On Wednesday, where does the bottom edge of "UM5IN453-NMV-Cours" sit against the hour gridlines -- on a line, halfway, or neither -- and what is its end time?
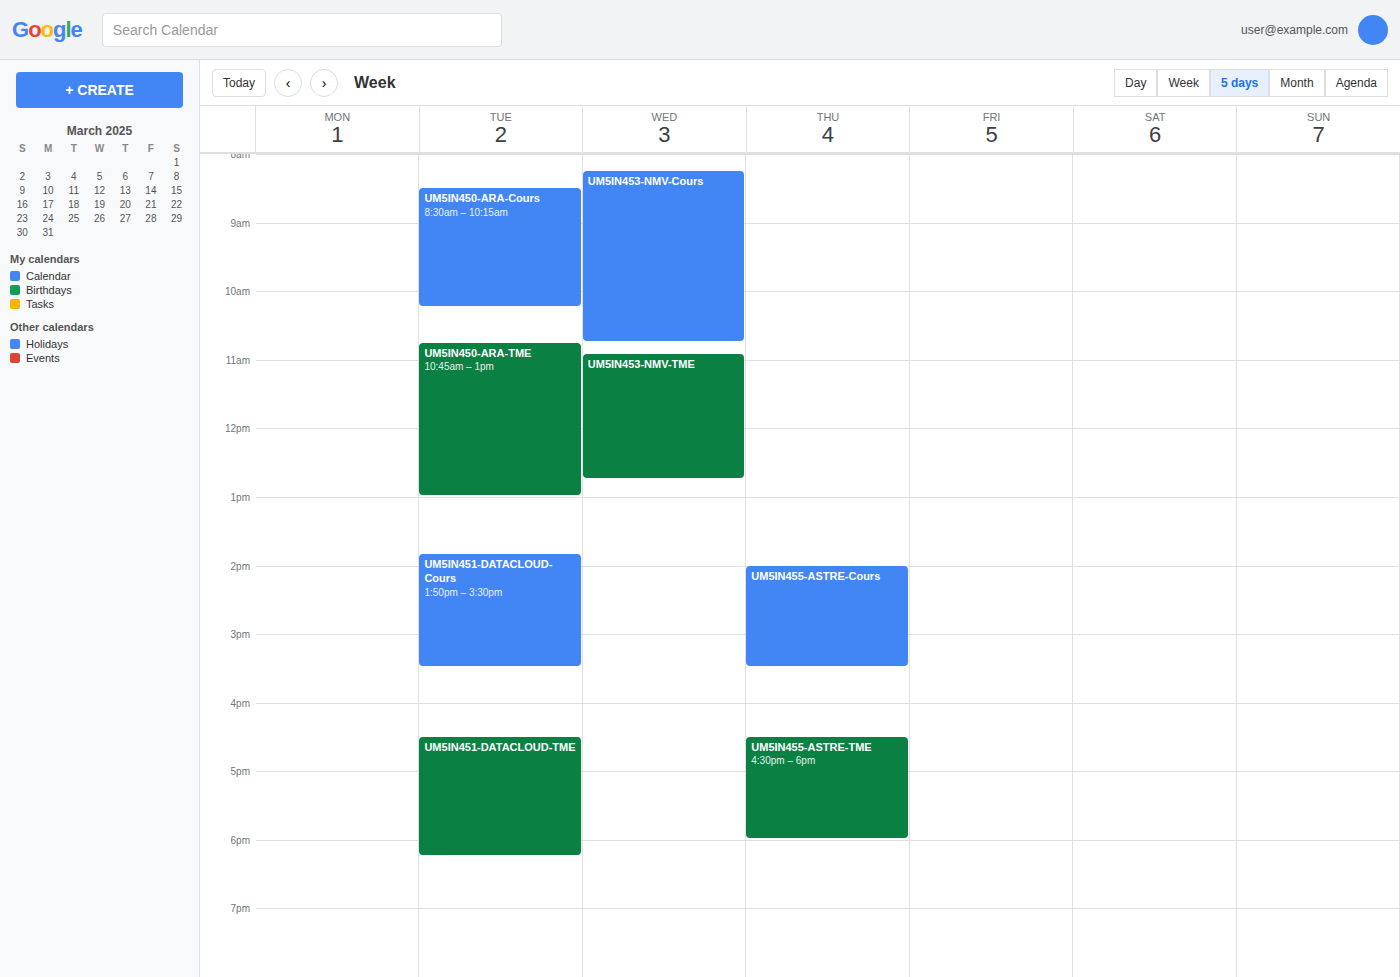
10:45 AM -- neither: three quarters of the way from the 10 AM line to the 11 AM line.